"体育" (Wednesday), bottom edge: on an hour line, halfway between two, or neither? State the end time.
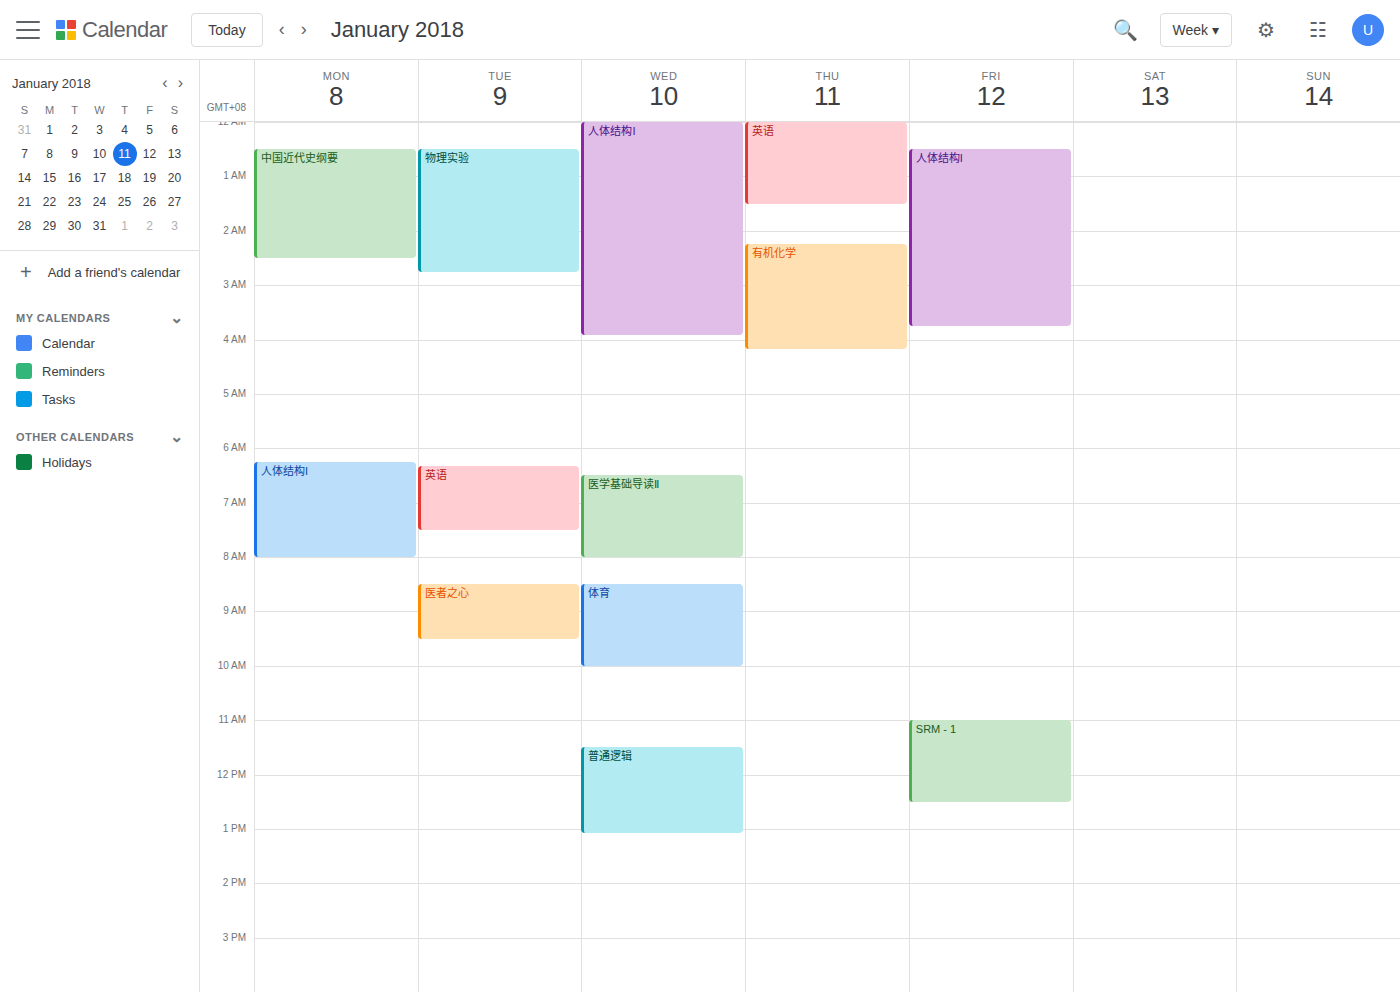
10:00 AM -- exactly on the 10 AM line.